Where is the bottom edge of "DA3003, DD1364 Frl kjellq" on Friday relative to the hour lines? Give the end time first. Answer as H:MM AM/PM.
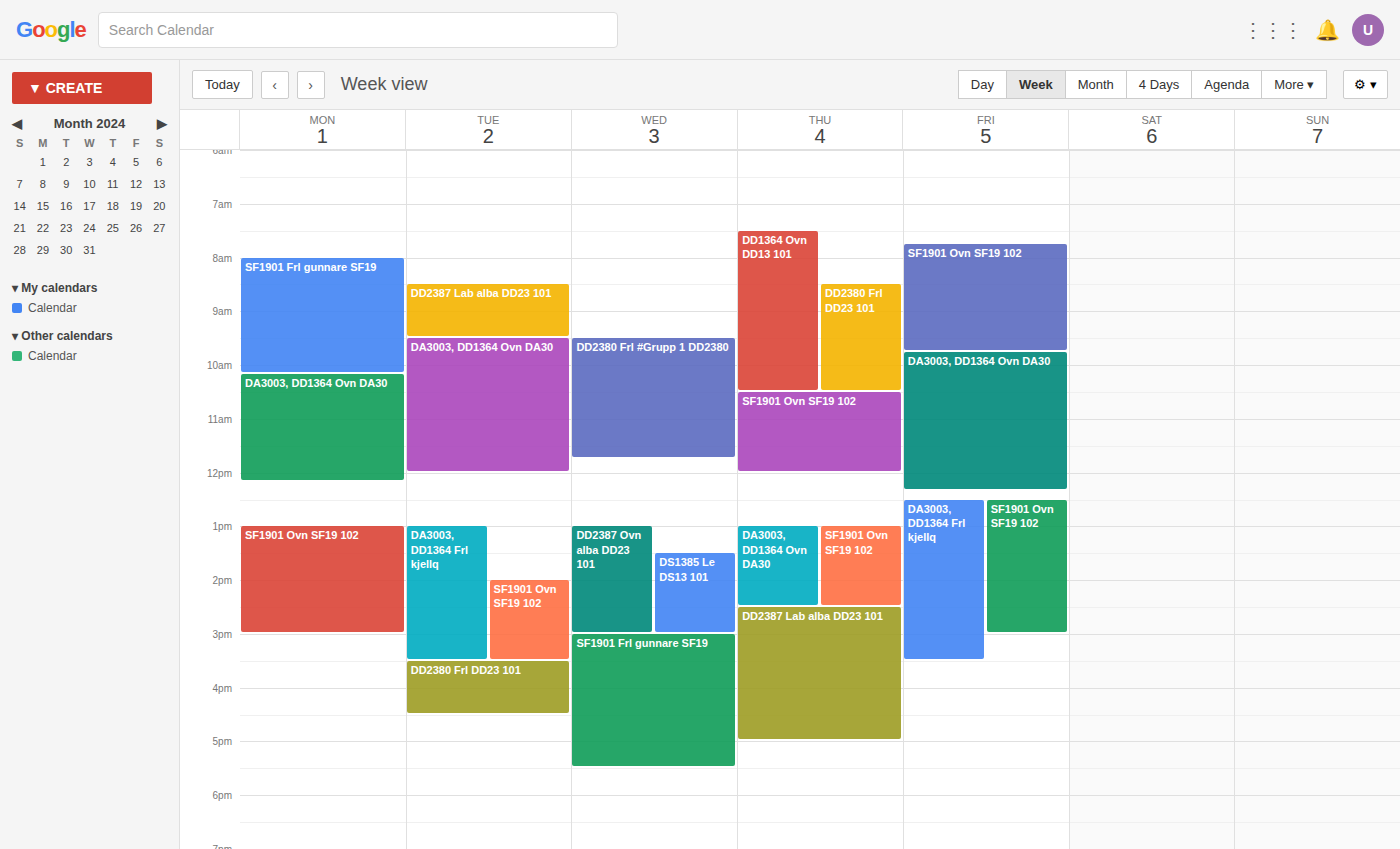
3:30 PM -- halfway between the 3 PM and 4 PM lines.